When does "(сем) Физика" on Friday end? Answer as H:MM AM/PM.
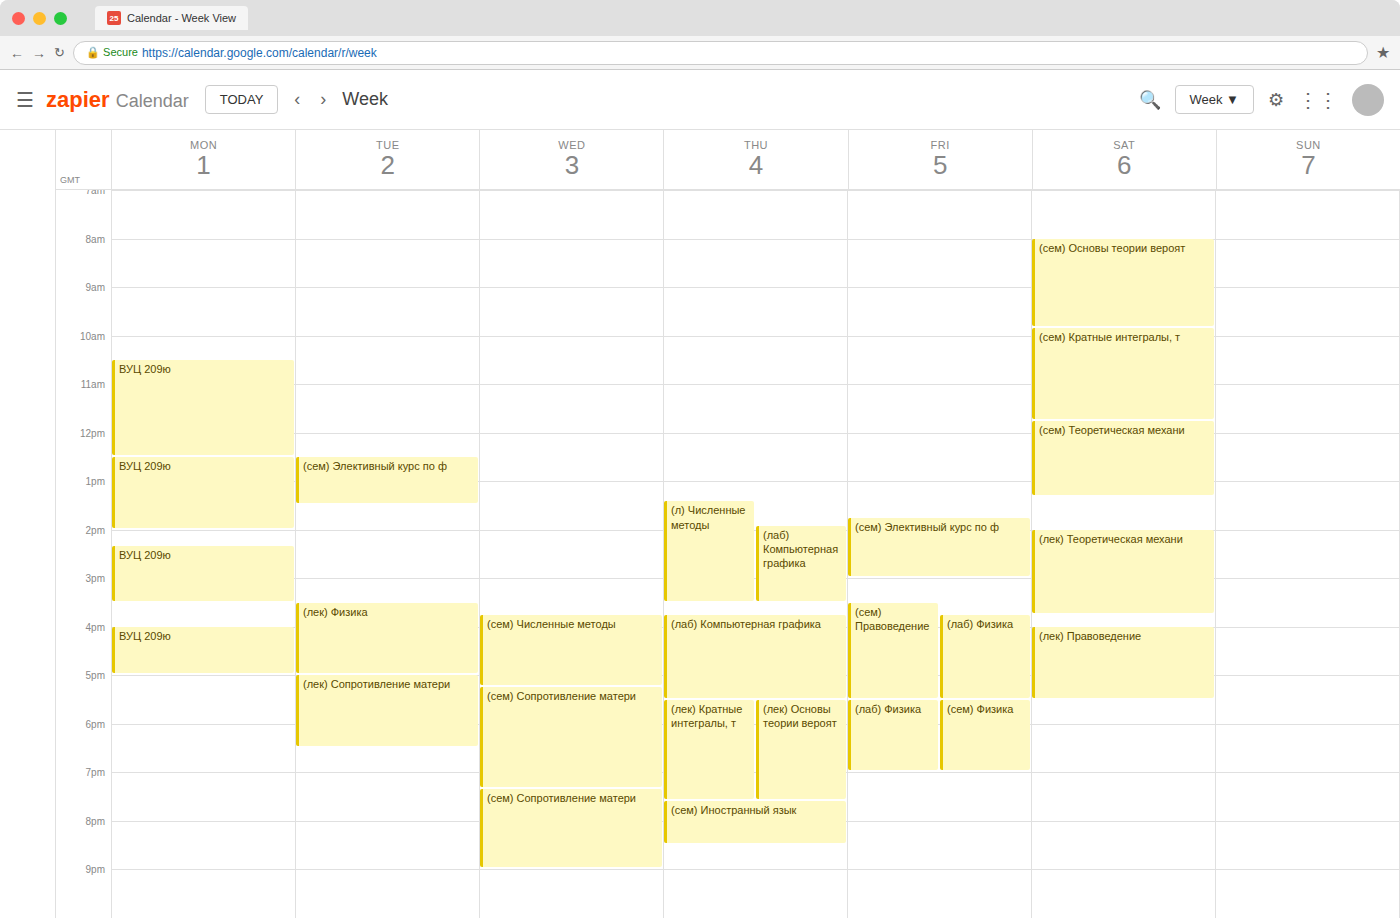
7:00 PM